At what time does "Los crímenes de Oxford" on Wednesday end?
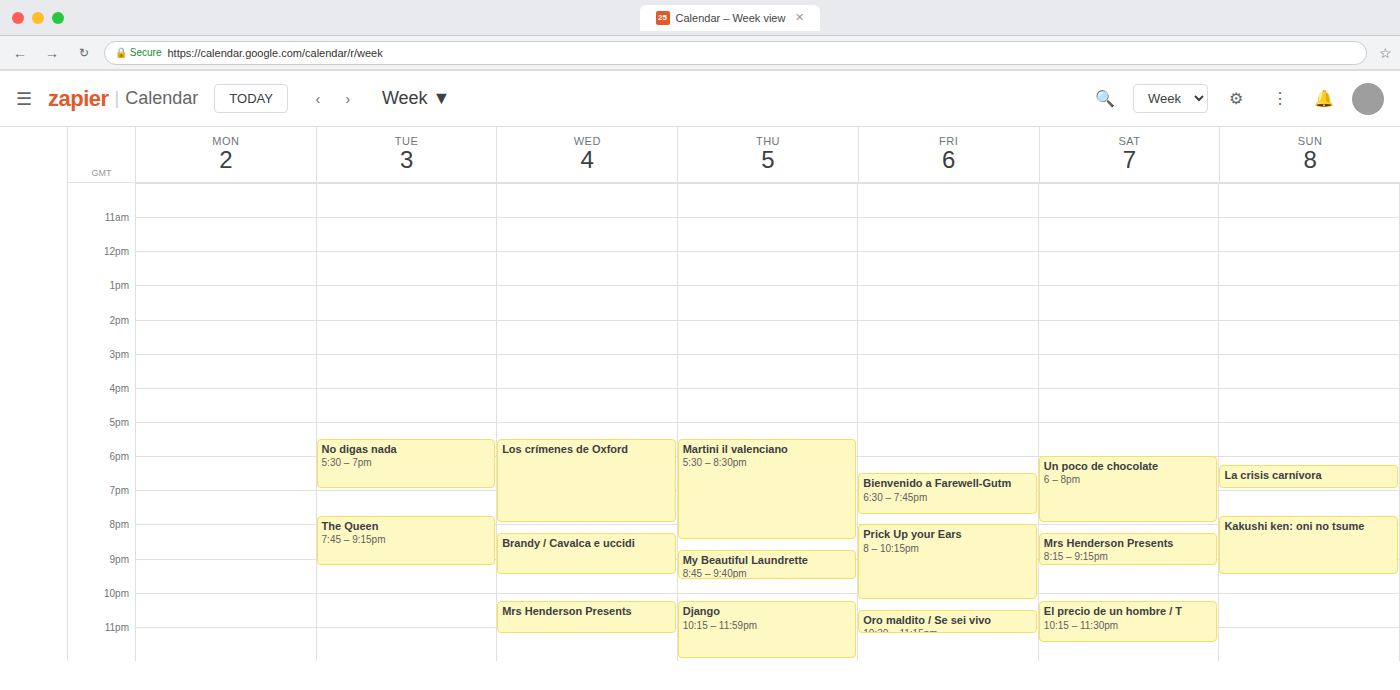
8:00 PM